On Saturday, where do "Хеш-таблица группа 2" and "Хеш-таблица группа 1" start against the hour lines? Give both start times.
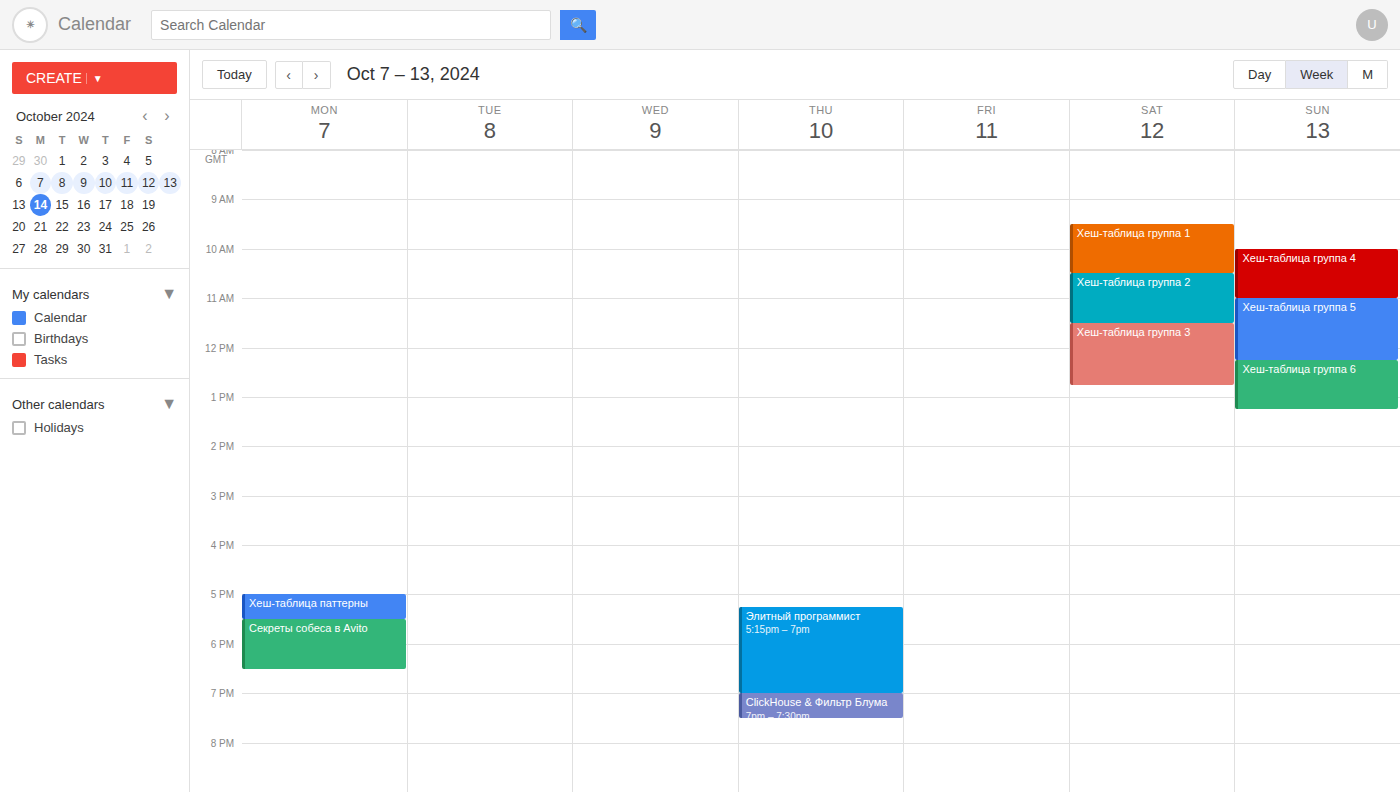
"Хеш-таблица группа 2": 10:30 AM, halfway between the 10 AM and 11 AM lines. "Хеш-таблица группа 1": 9:30 AM, halfway between the 9 AM and 10 AM lines.